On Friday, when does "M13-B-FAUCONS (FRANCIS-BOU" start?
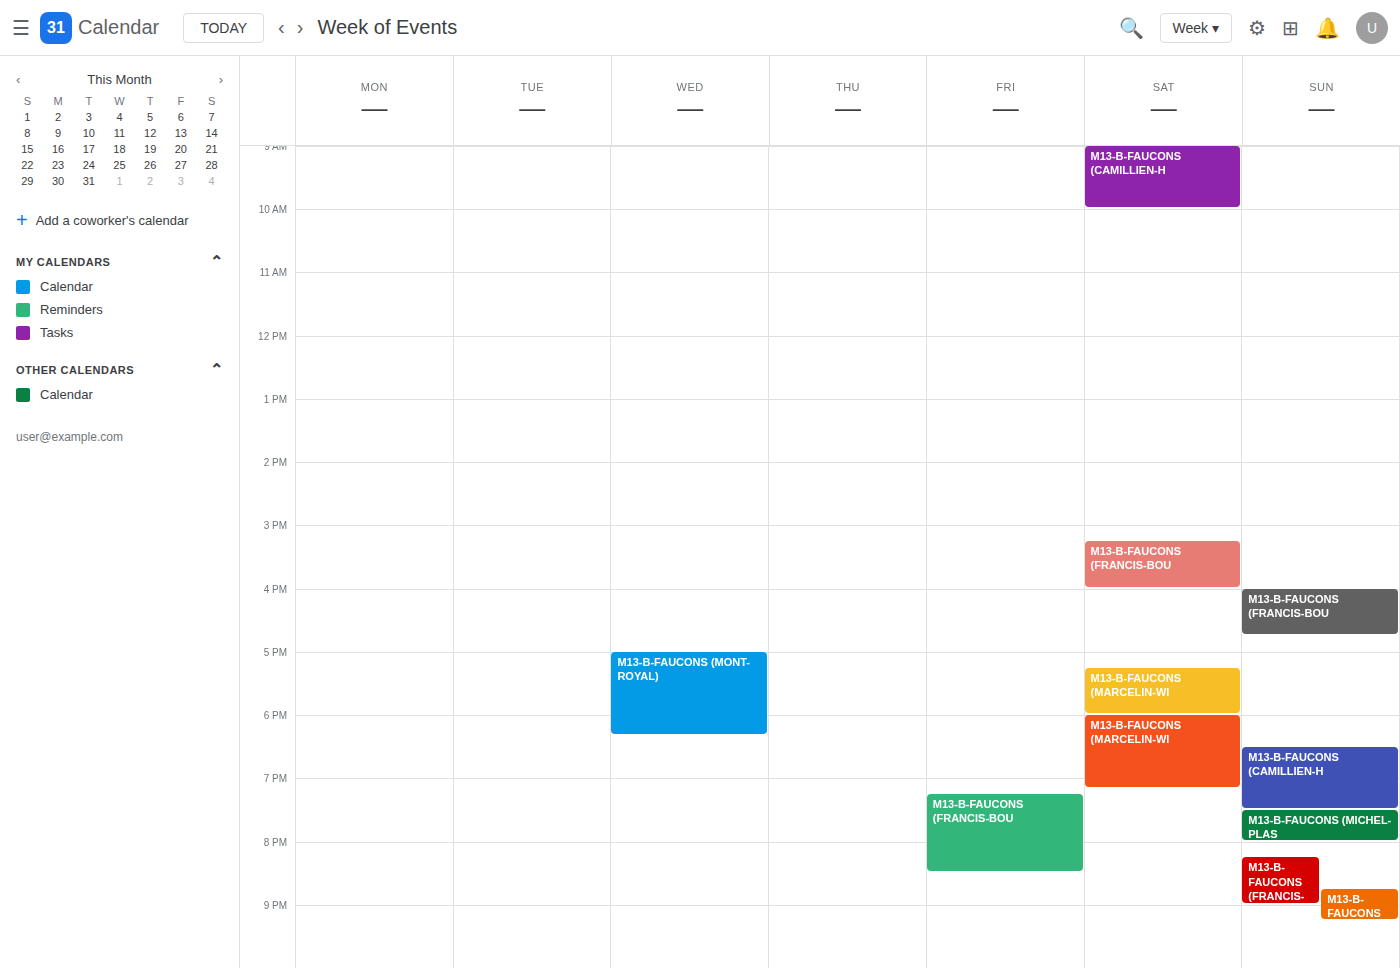
7:15 PM